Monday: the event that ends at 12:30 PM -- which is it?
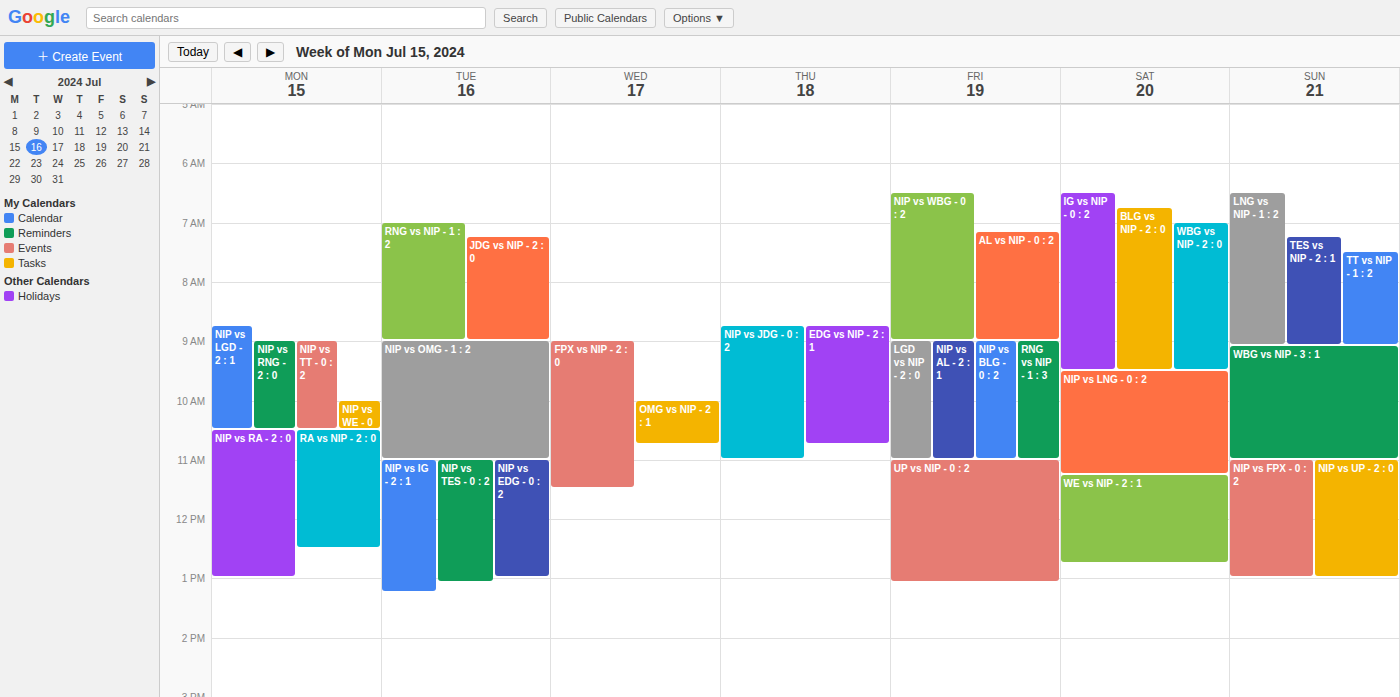
"RA vs NIP - 2 : 0"